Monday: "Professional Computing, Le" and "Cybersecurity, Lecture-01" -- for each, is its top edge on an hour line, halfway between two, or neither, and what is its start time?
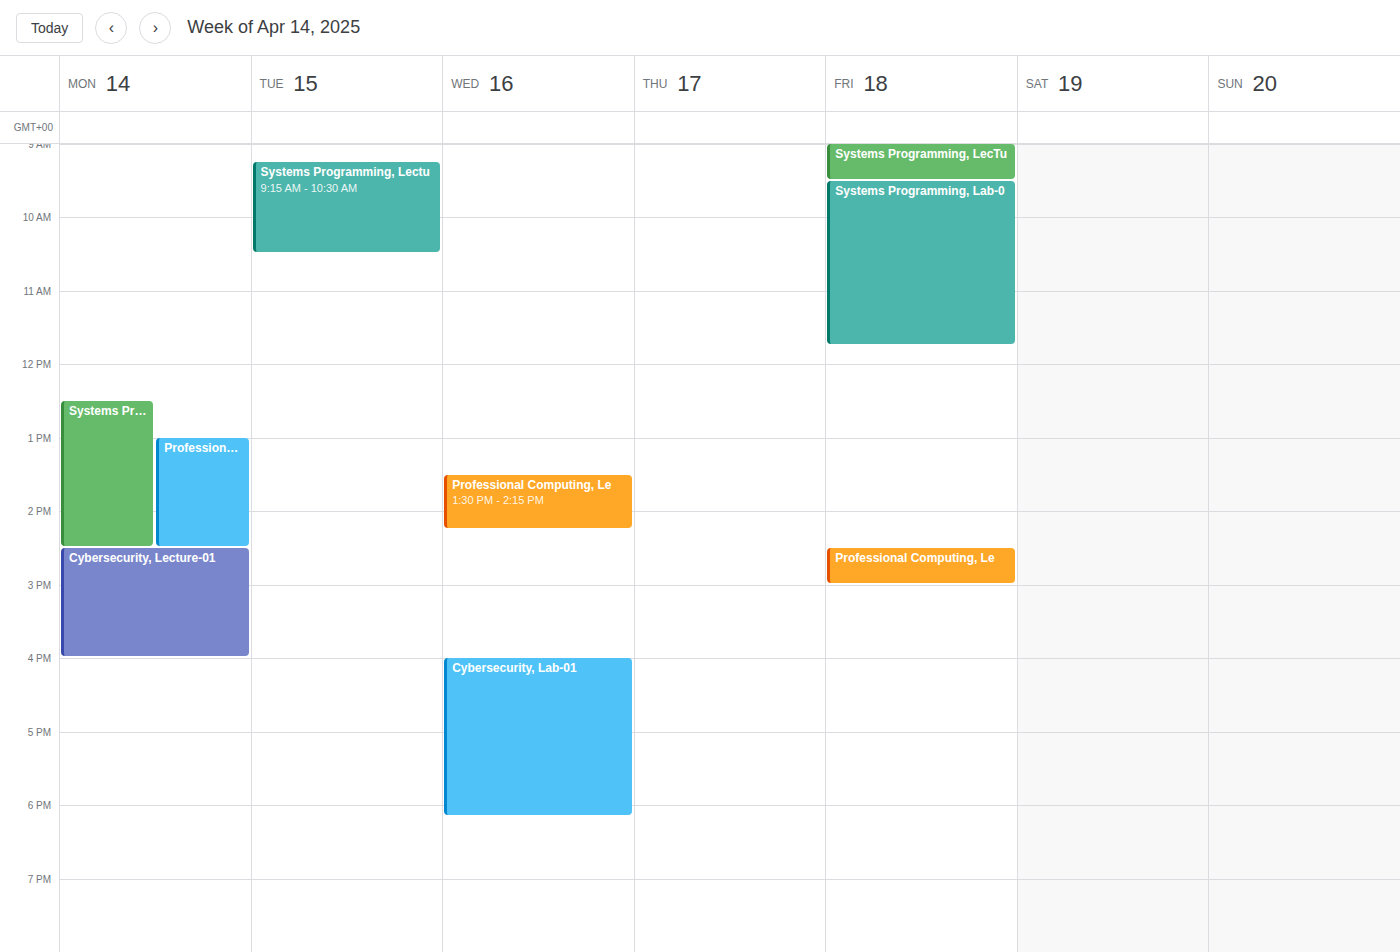
"Professional Computing, Le": 1:00 PM, exactly on the 1 PM line. "Cybersecurity, Lecture-01": 2:30 PM, halfway between the 2 PM and 3 PM lines.